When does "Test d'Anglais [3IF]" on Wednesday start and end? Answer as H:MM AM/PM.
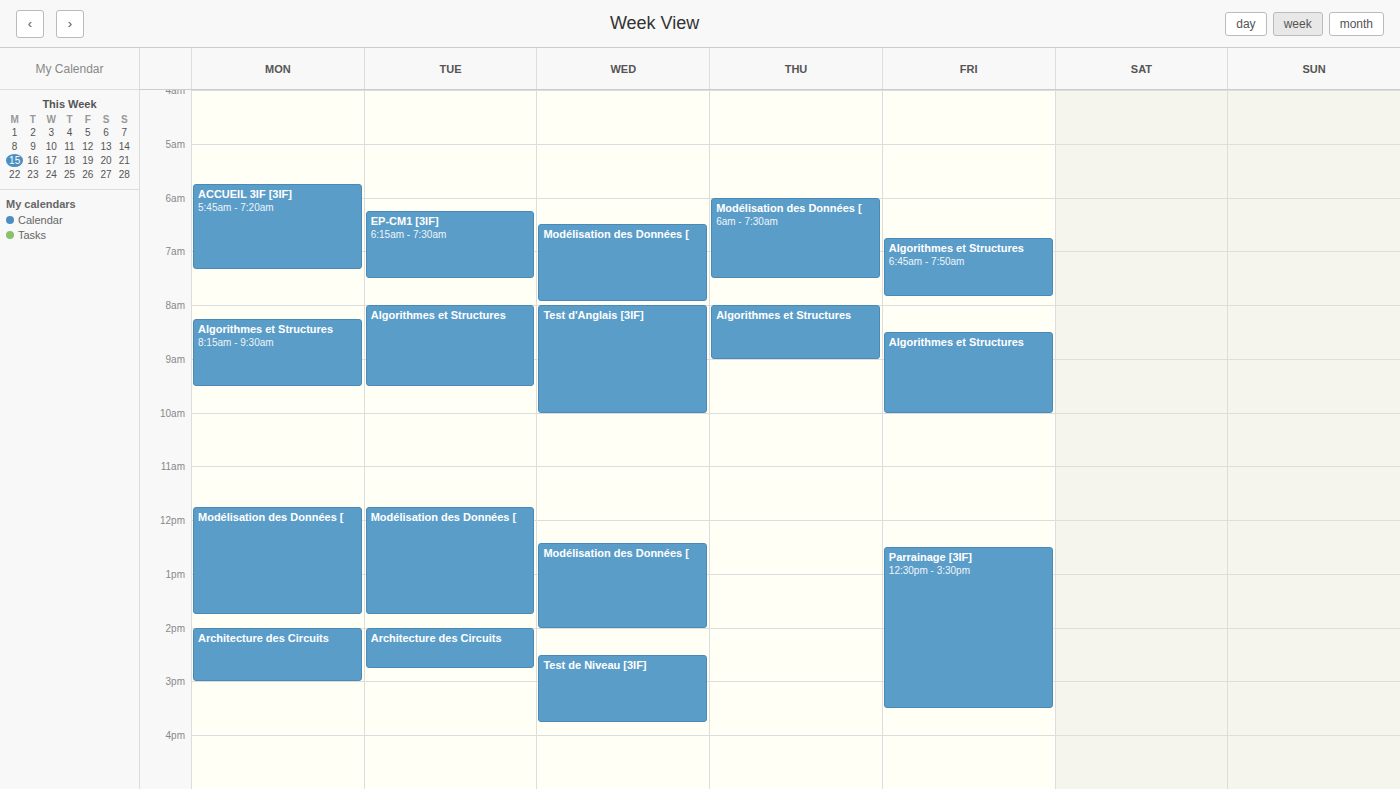
8:00 AM to 10:00 AM